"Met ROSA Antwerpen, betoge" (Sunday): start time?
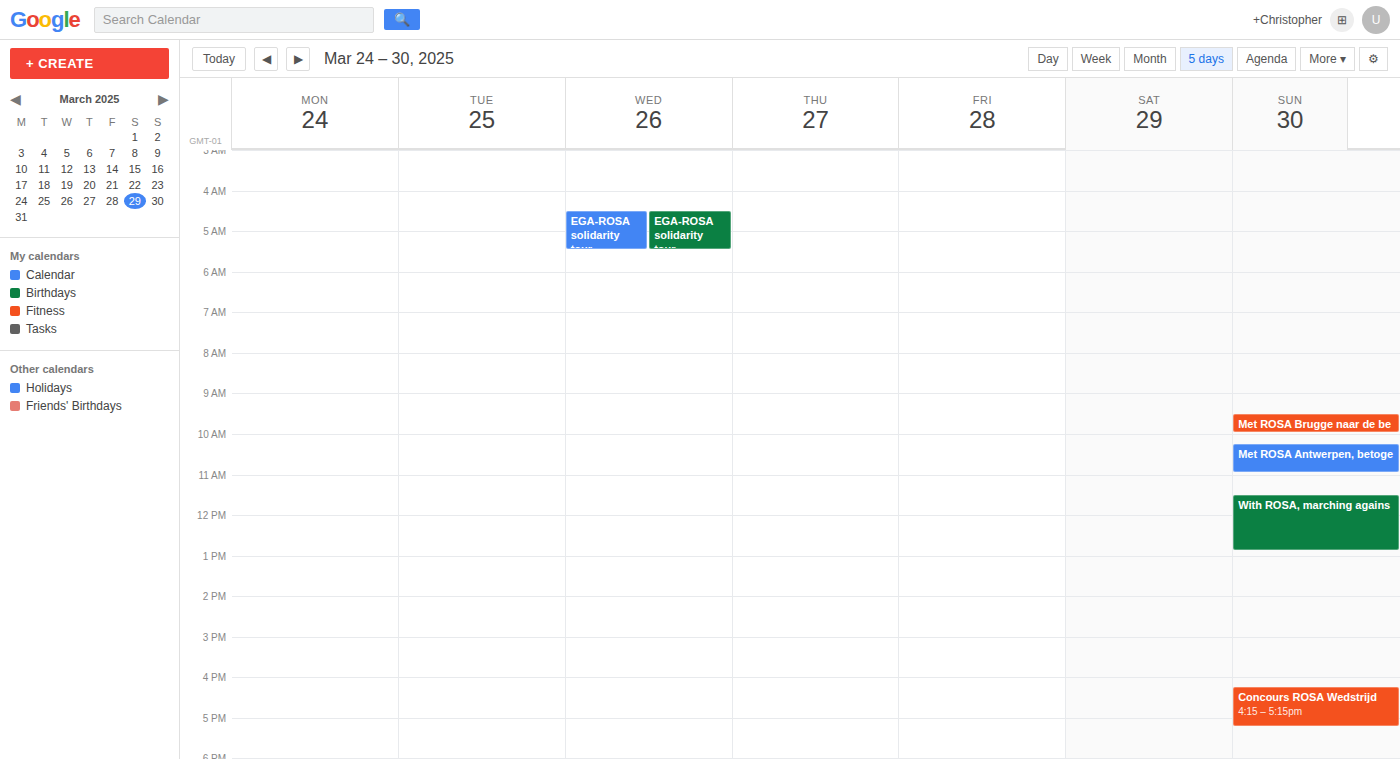
10:15 AM